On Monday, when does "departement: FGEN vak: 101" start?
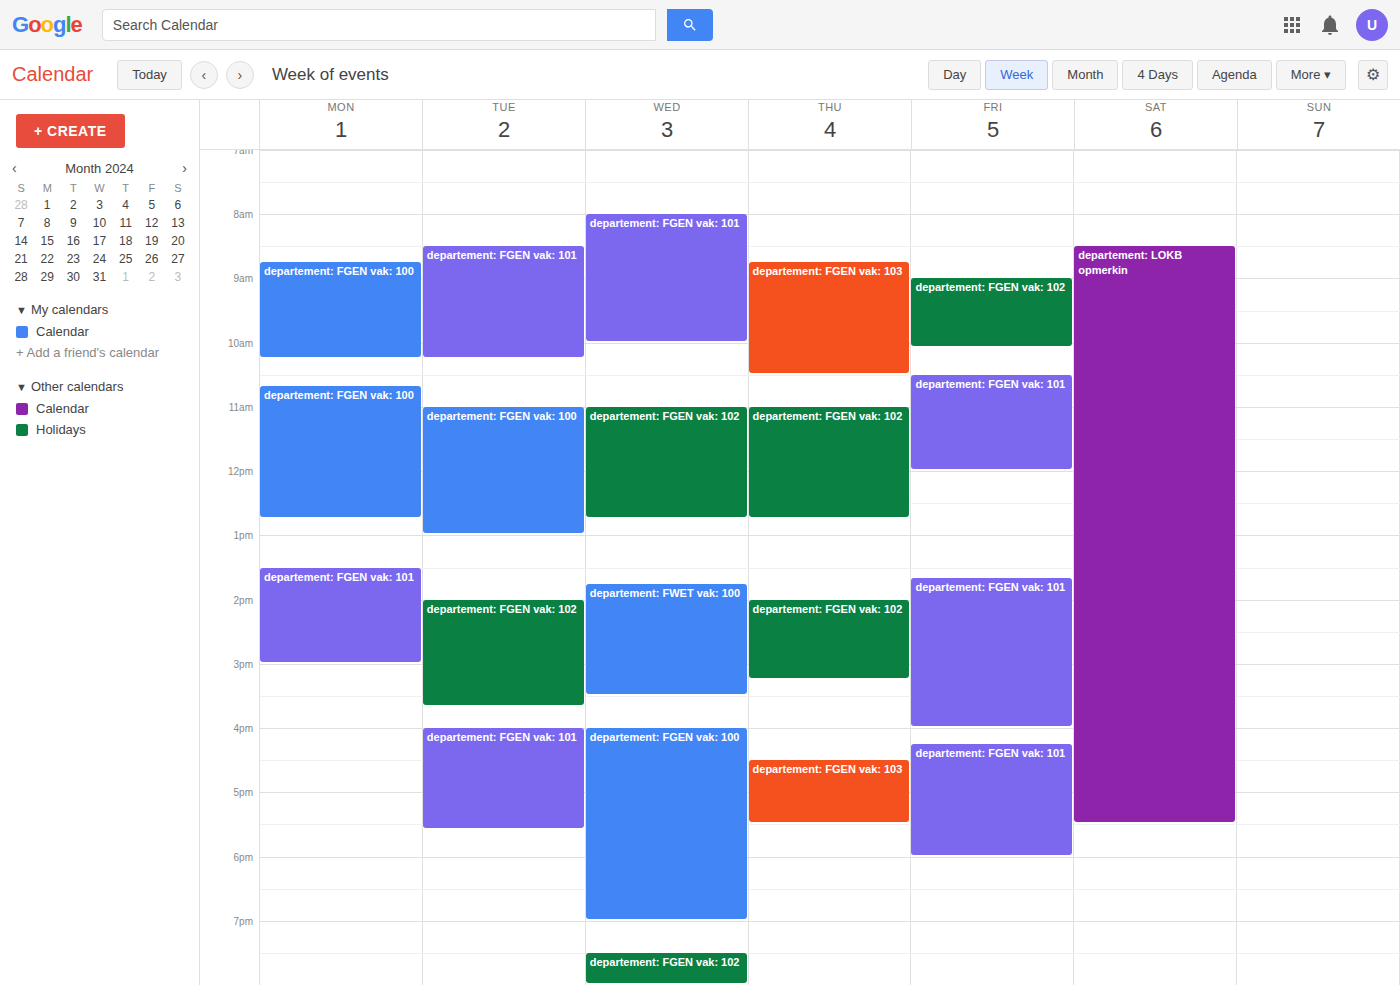
13:30